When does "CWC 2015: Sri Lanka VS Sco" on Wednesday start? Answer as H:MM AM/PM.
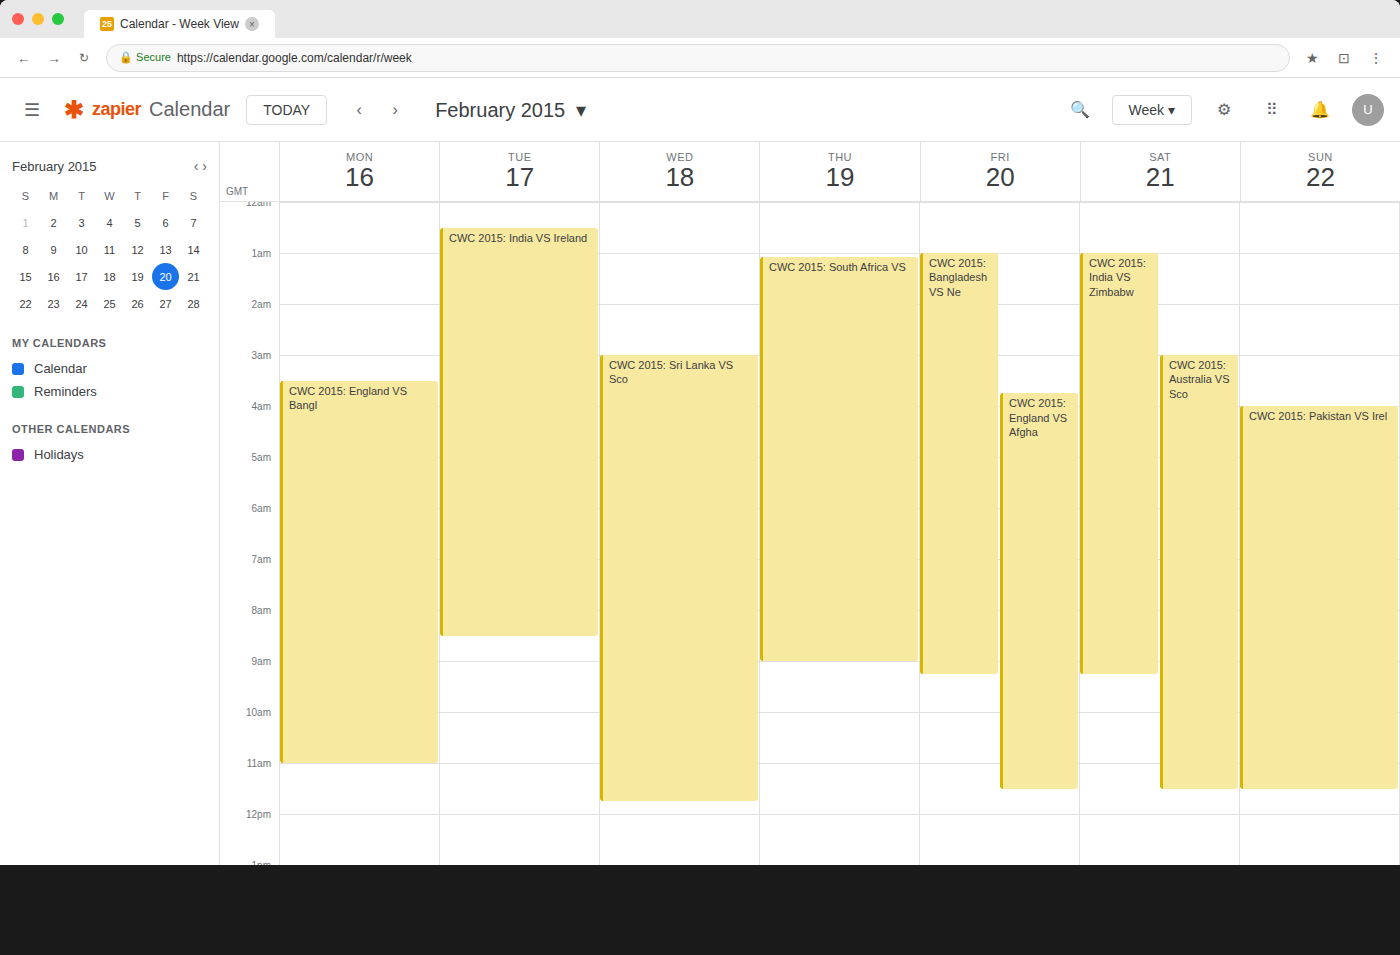
3:00 AM